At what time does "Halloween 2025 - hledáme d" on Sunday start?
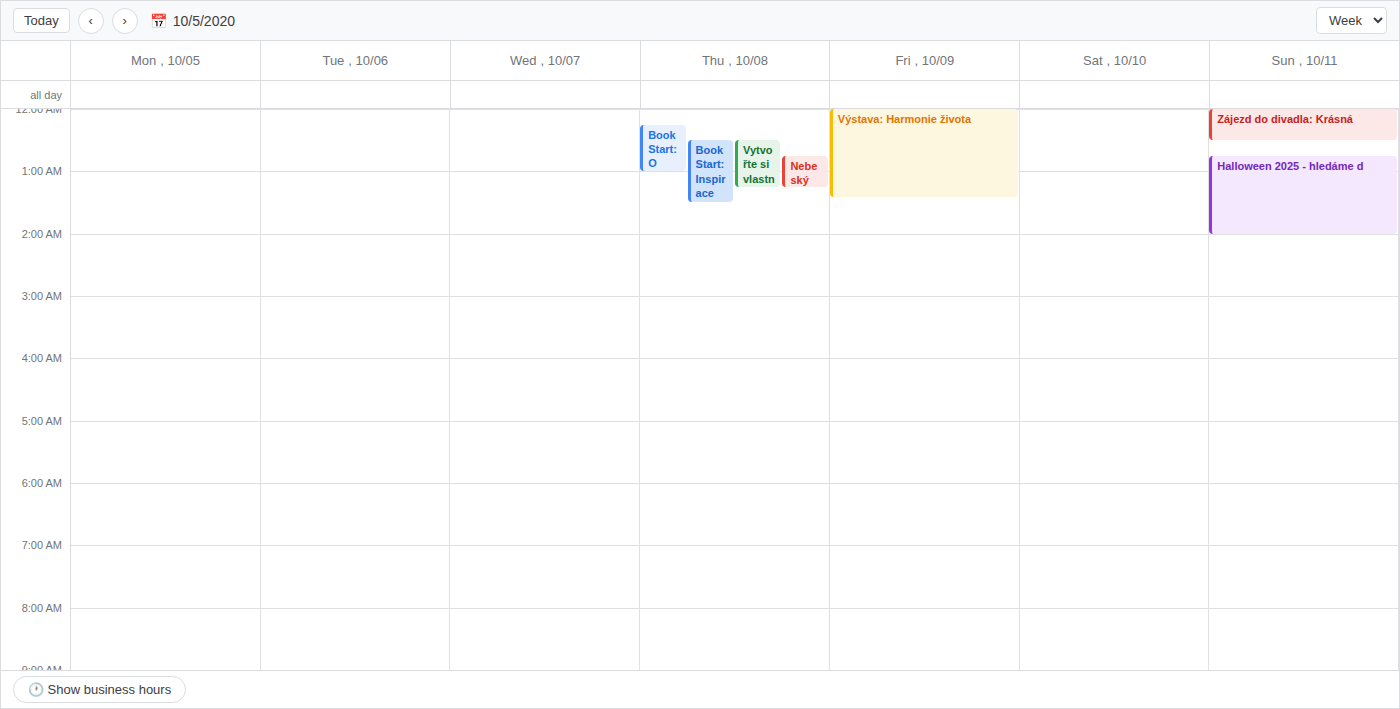
12:45 AM